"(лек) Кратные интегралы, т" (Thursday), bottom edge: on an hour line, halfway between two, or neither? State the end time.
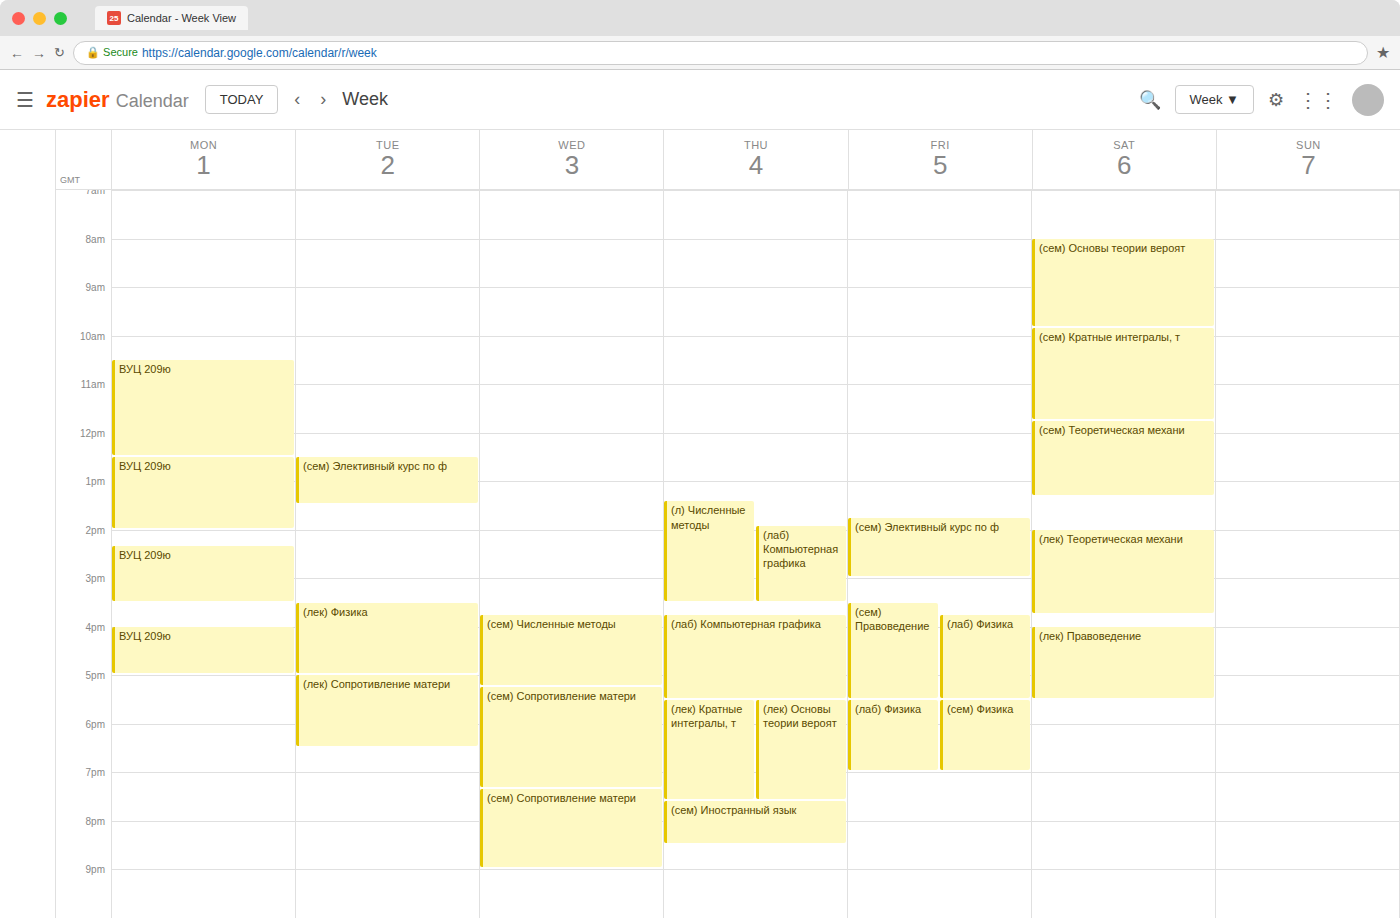
7:35 PM -- neither: 35 minutes below the 7 PM line and 25 minutes above the 8 PM line.